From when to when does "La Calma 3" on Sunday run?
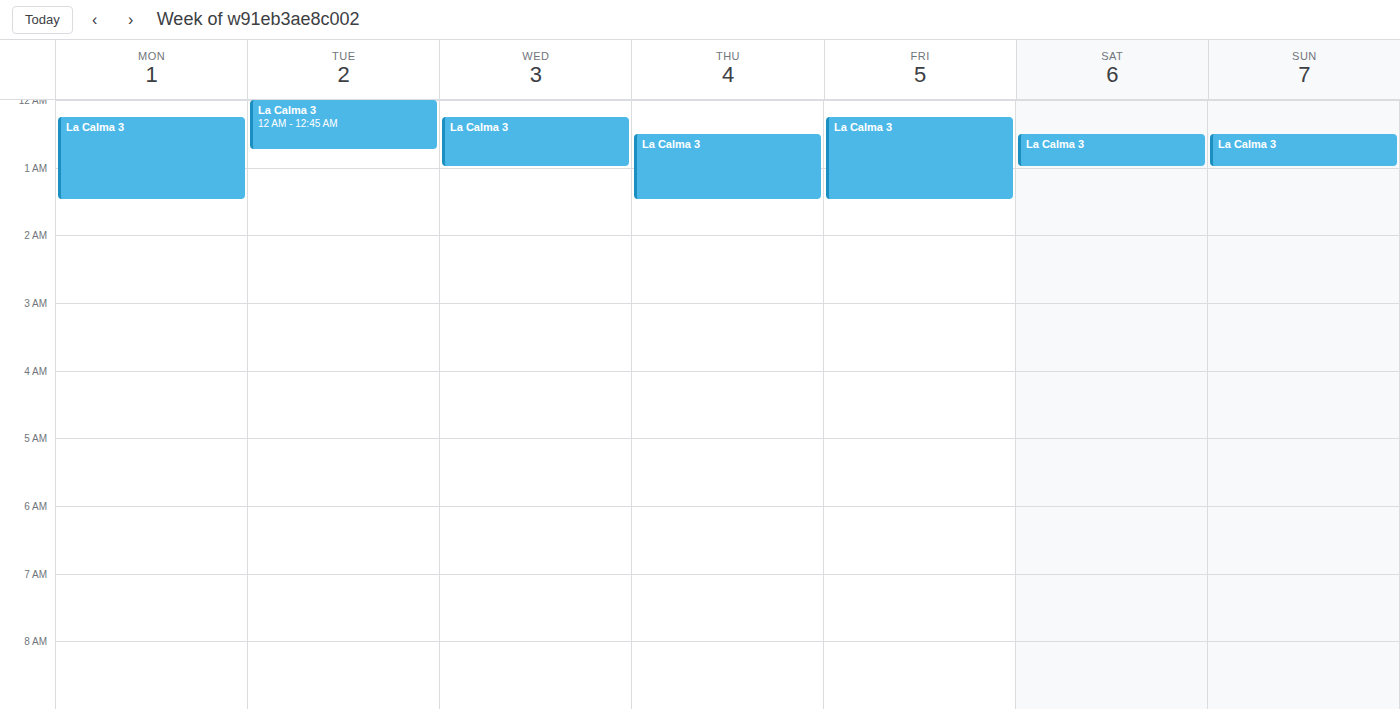
12:30 AM to 1:00 AM